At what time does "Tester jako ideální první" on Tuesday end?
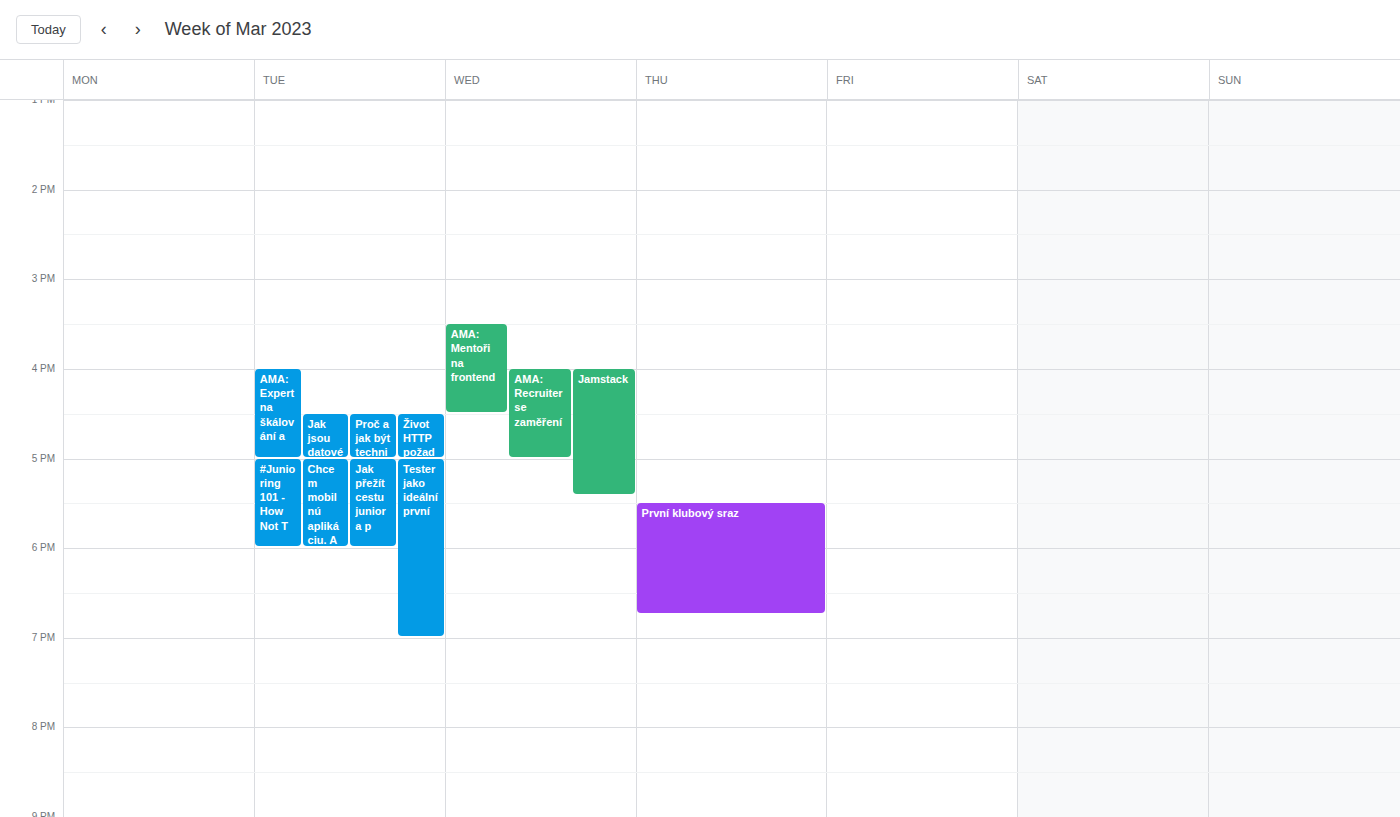
7:00 PM